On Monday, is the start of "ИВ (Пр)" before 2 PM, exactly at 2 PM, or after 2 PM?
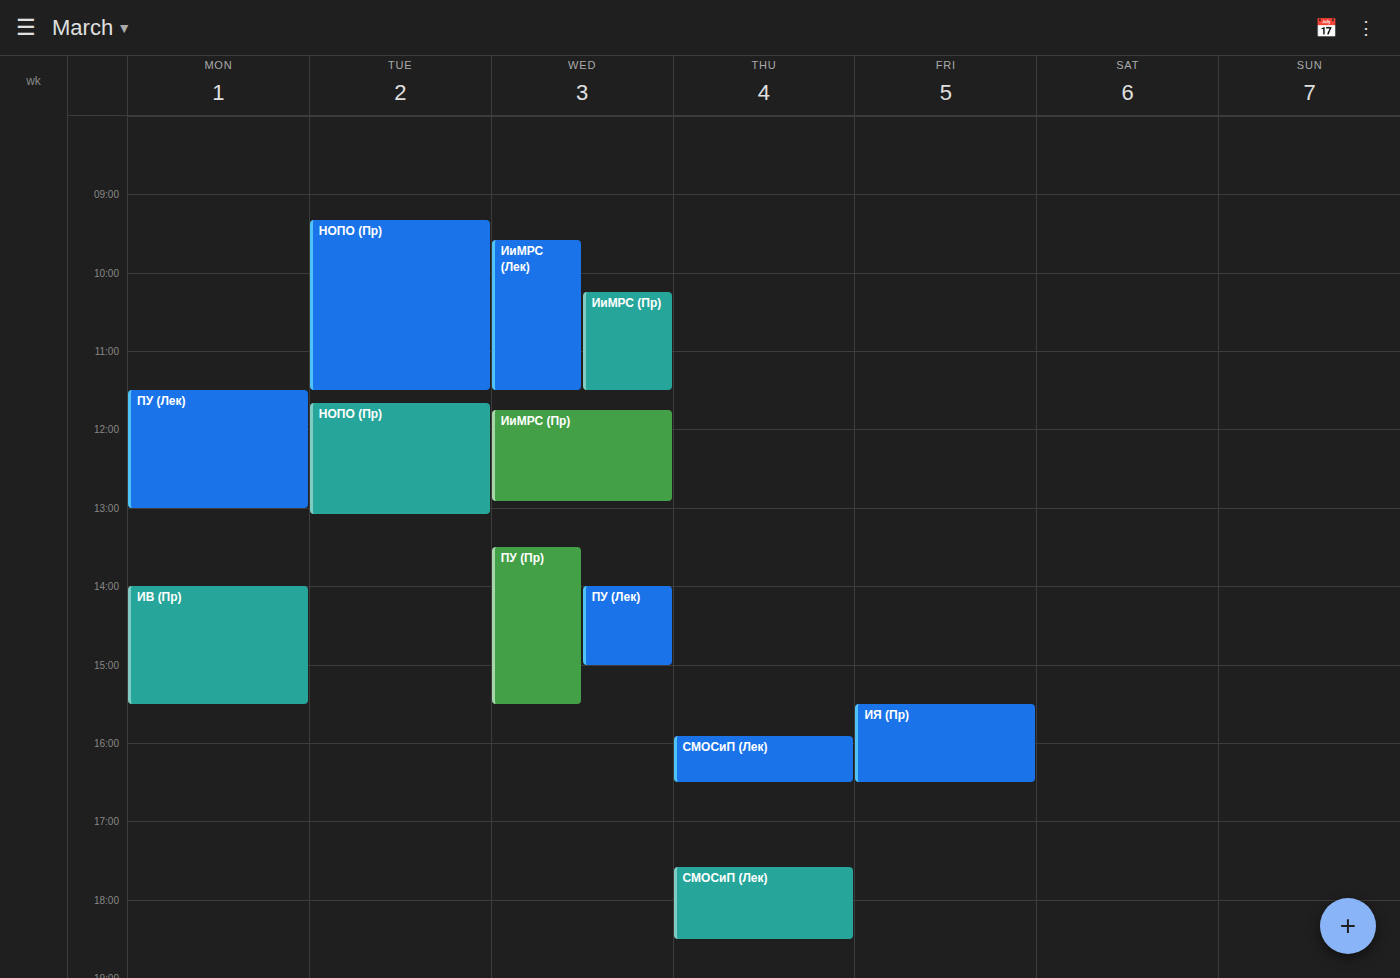
2:00 PM -- exactly at 2 PM, on the 2 PM line.